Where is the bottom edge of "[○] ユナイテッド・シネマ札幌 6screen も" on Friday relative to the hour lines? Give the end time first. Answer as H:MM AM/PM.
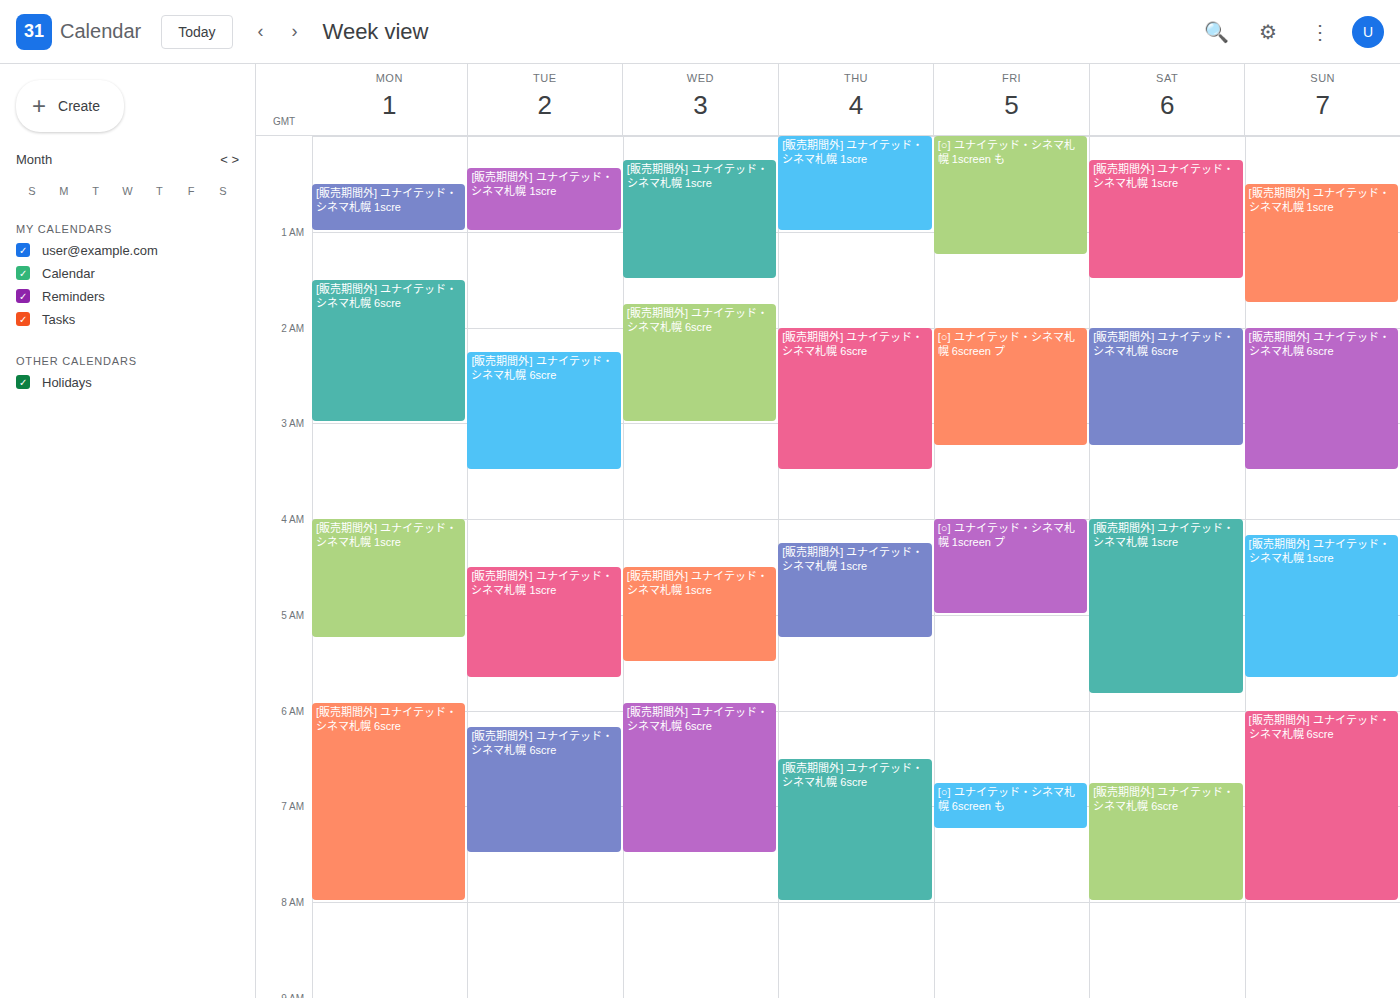
7:15 AM -- neither: a quarter of the way from the 7 AM line to the 8 AM line.